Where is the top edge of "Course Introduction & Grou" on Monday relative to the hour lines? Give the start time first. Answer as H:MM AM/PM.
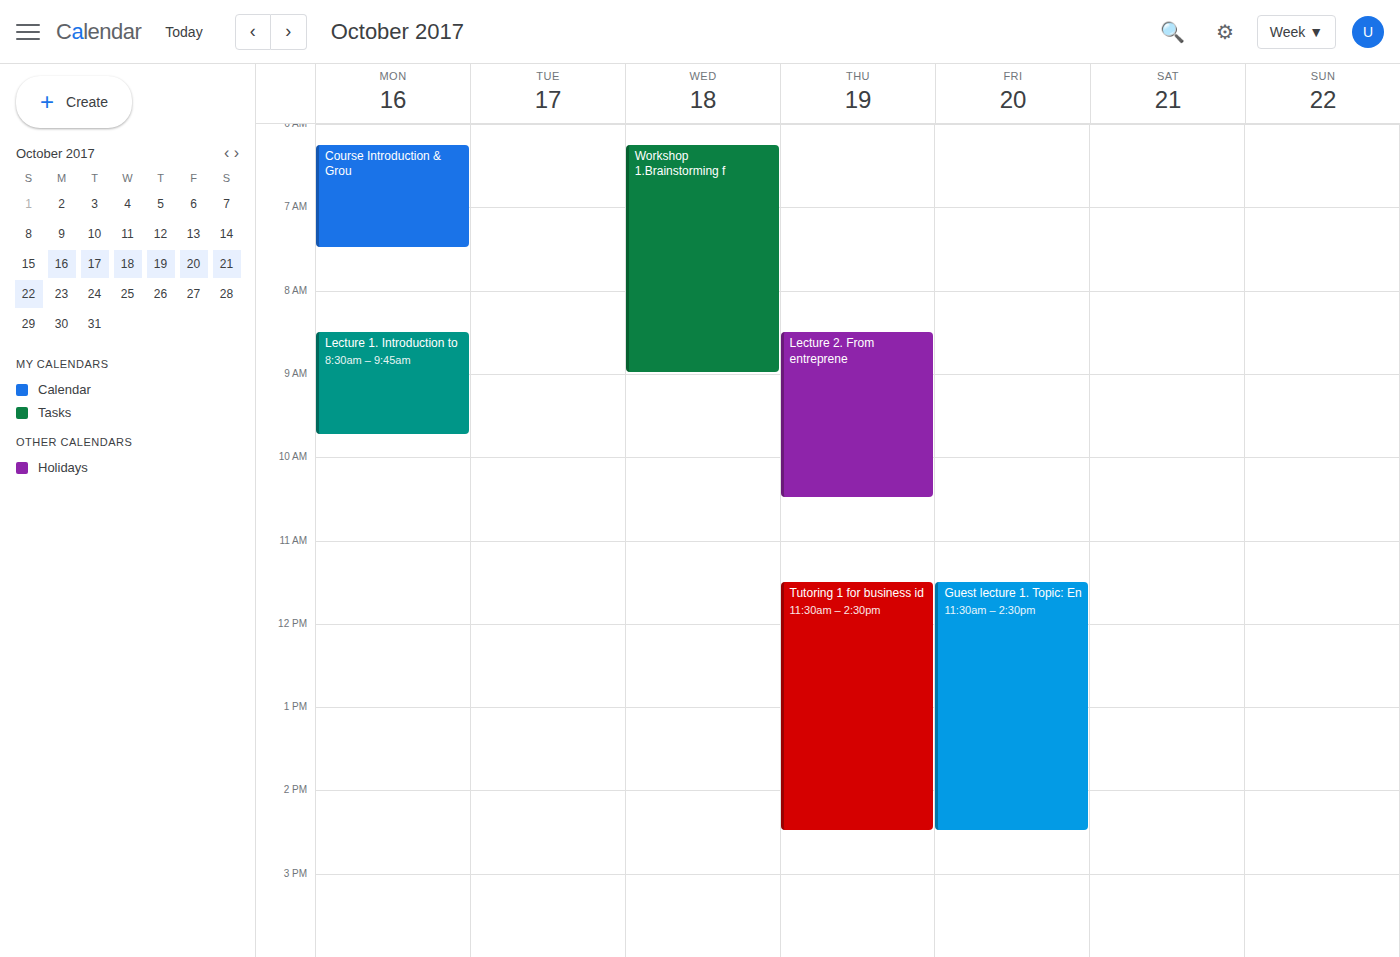
6:15 AM -- neither: a quarter of the way from the 6 AM line to the 7 AM line.